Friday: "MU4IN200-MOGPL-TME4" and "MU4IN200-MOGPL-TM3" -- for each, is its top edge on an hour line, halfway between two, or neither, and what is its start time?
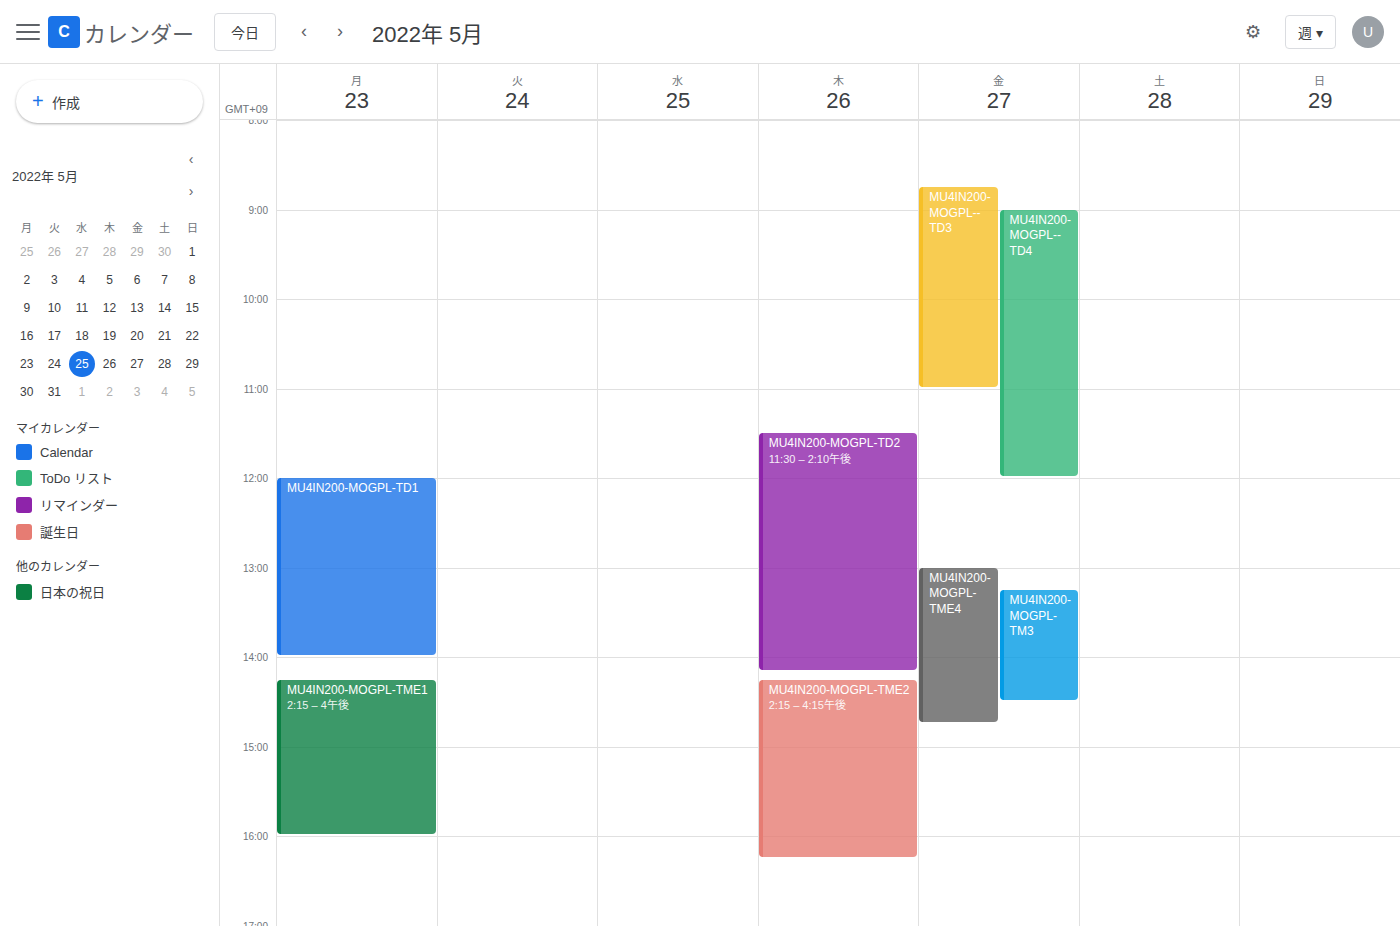
"MU4IN200-MOGPL-TME4": 1:00 PM, exactly on the 1 PM line. "MU4IN200-MOGPL-TM3": 1:15 PM, neither: a quarter of the way from the 1 PM line to the 2 PM line.